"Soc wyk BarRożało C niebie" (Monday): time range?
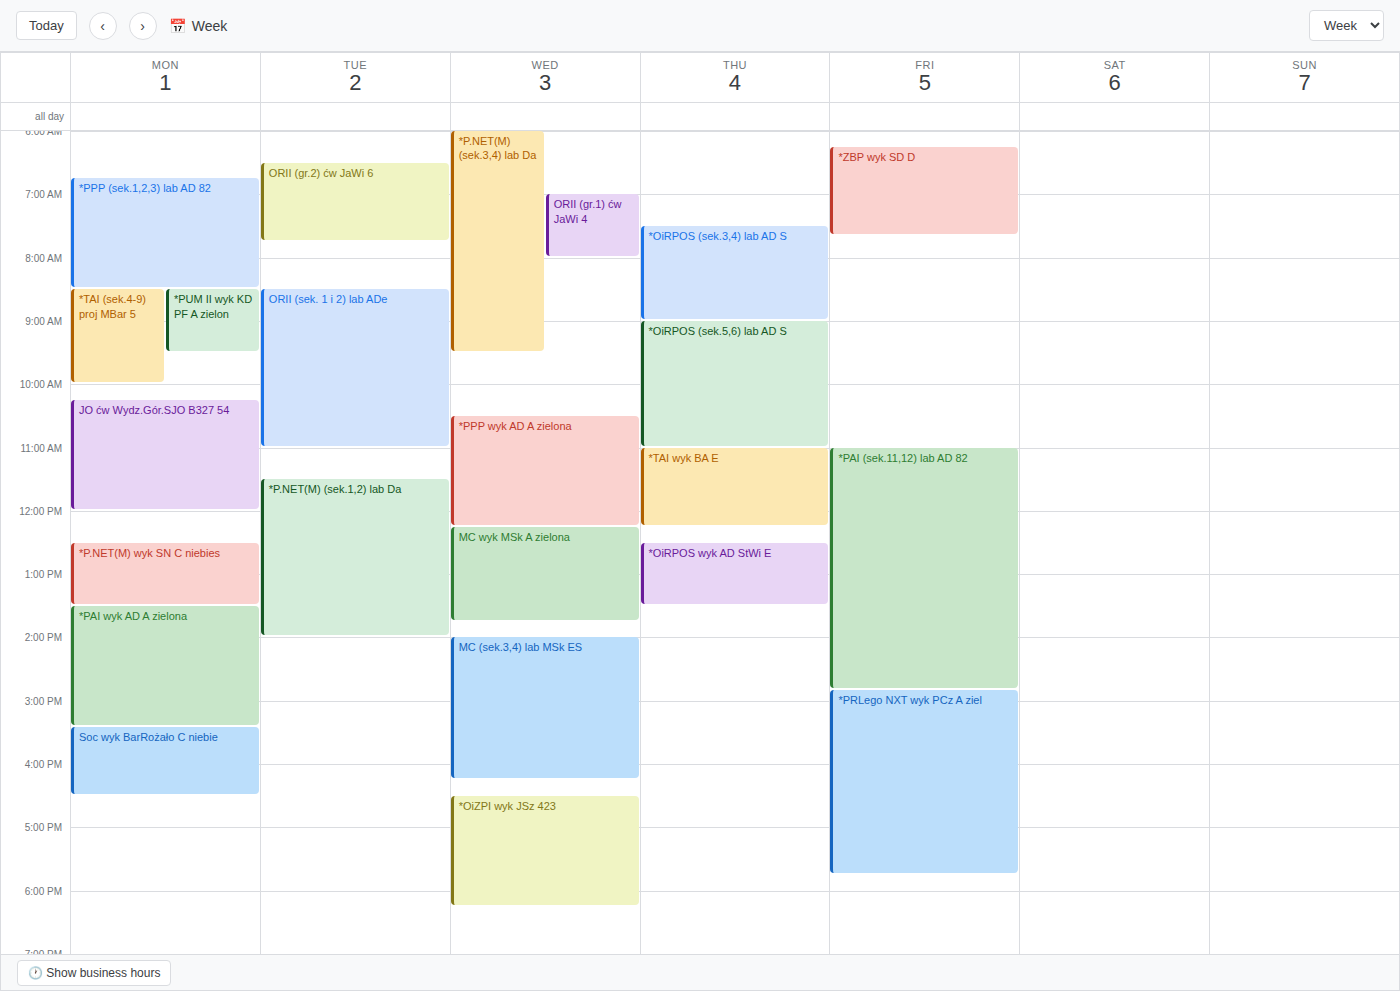
3:25 PM to 4:30 PM